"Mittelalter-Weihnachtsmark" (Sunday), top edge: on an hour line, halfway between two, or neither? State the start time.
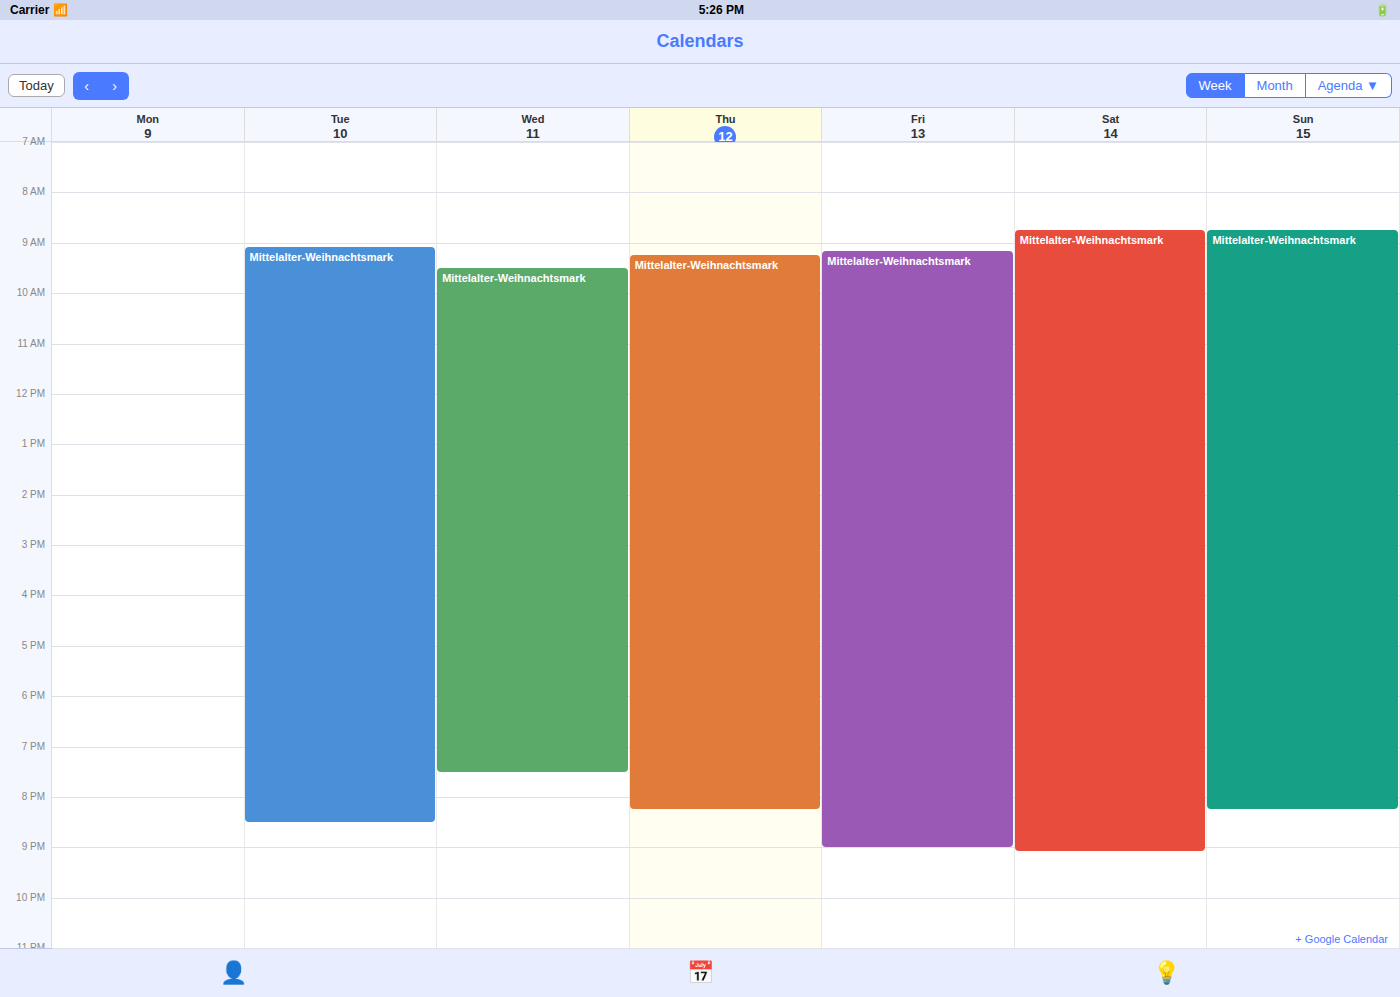
8:45 AM -- neither: three quarters of the way from the 8 AM line to the 9 AM line.